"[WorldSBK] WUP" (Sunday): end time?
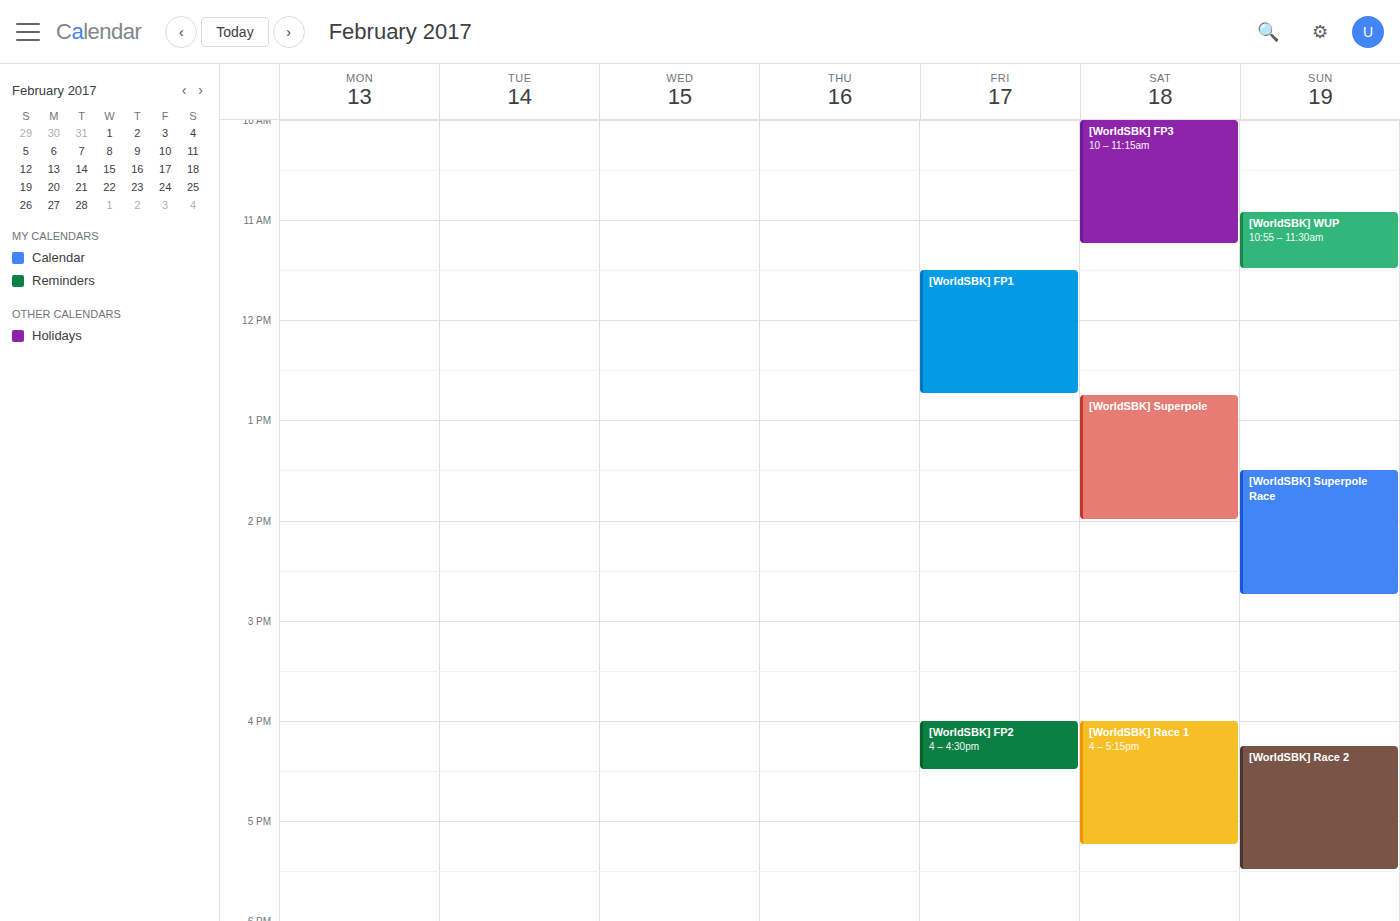
11:30 AM